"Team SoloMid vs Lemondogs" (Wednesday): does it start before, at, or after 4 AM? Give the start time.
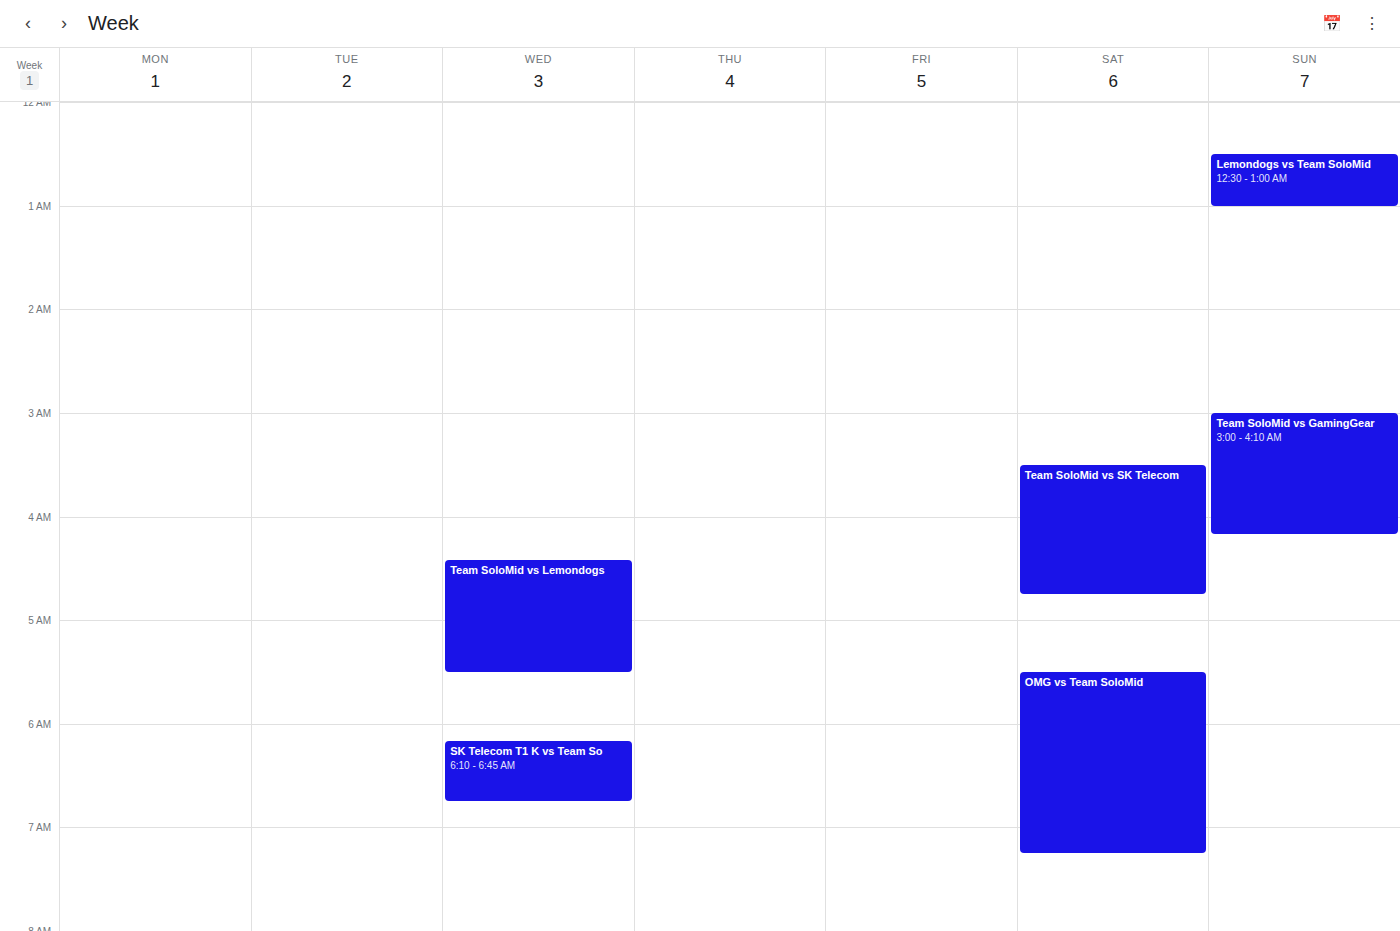
4:25 AM -- after 4 AM, 25 minutes below the 4 AM line.